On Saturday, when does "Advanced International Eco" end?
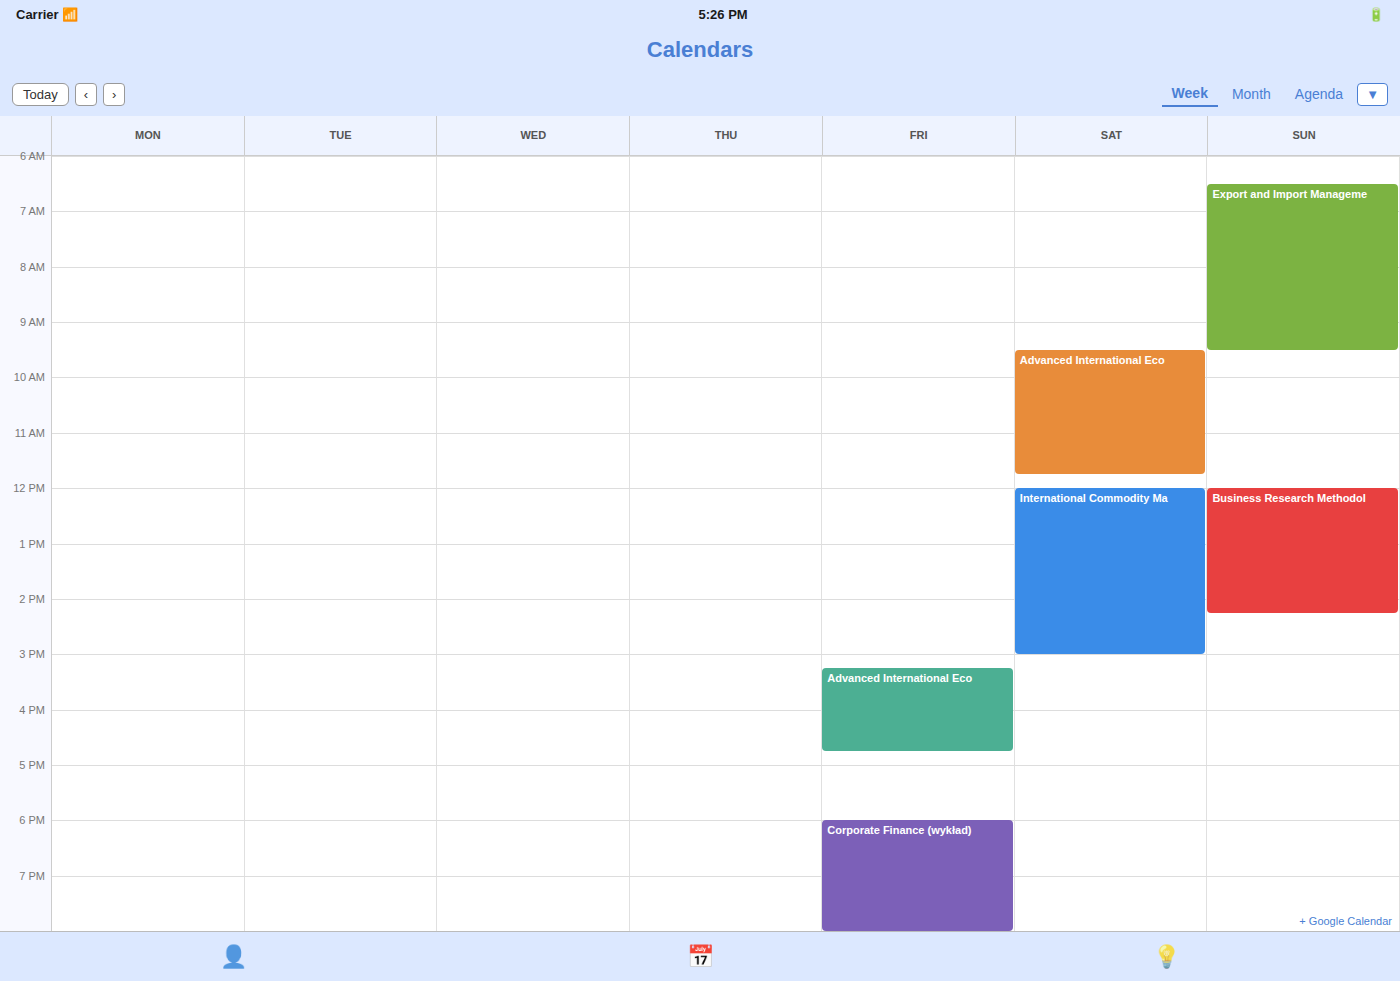
11:45 AM